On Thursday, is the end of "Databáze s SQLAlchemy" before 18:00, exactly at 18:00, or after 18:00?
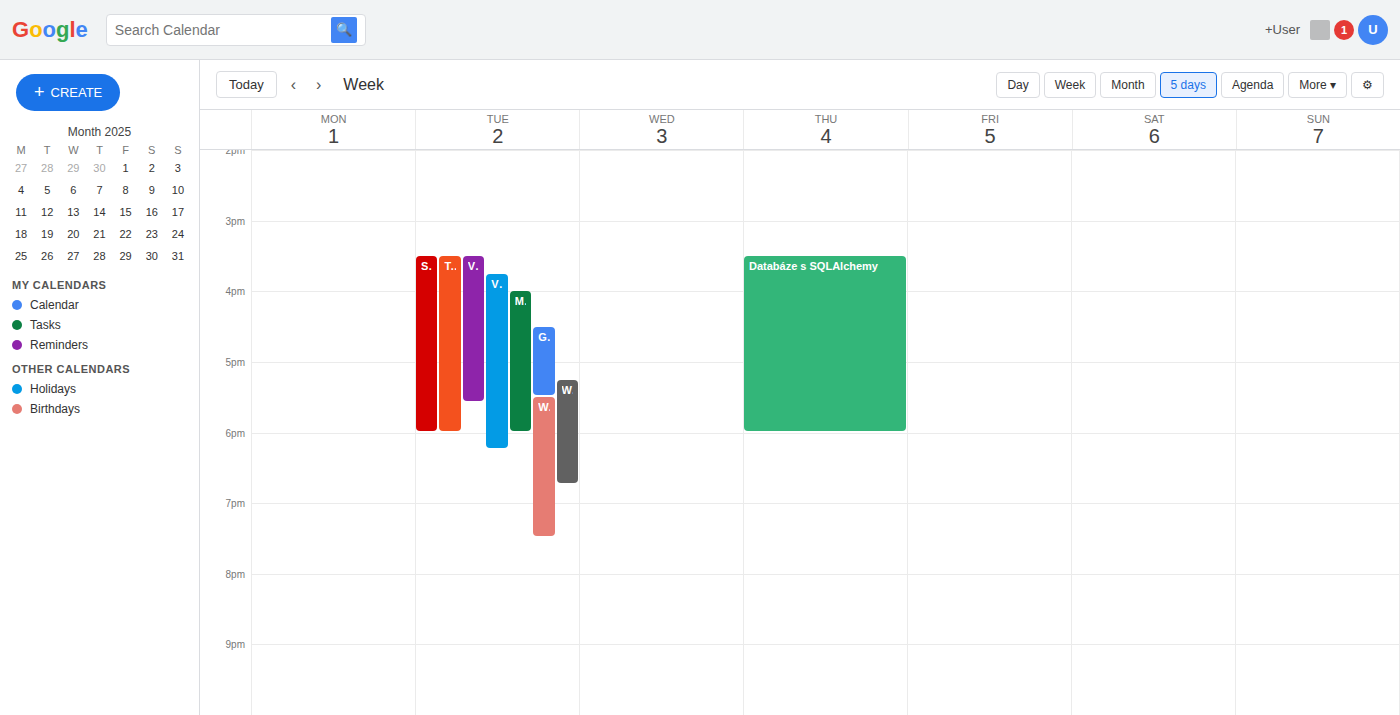
18:00 -- exactly at 18:00, on the 18:00 line.